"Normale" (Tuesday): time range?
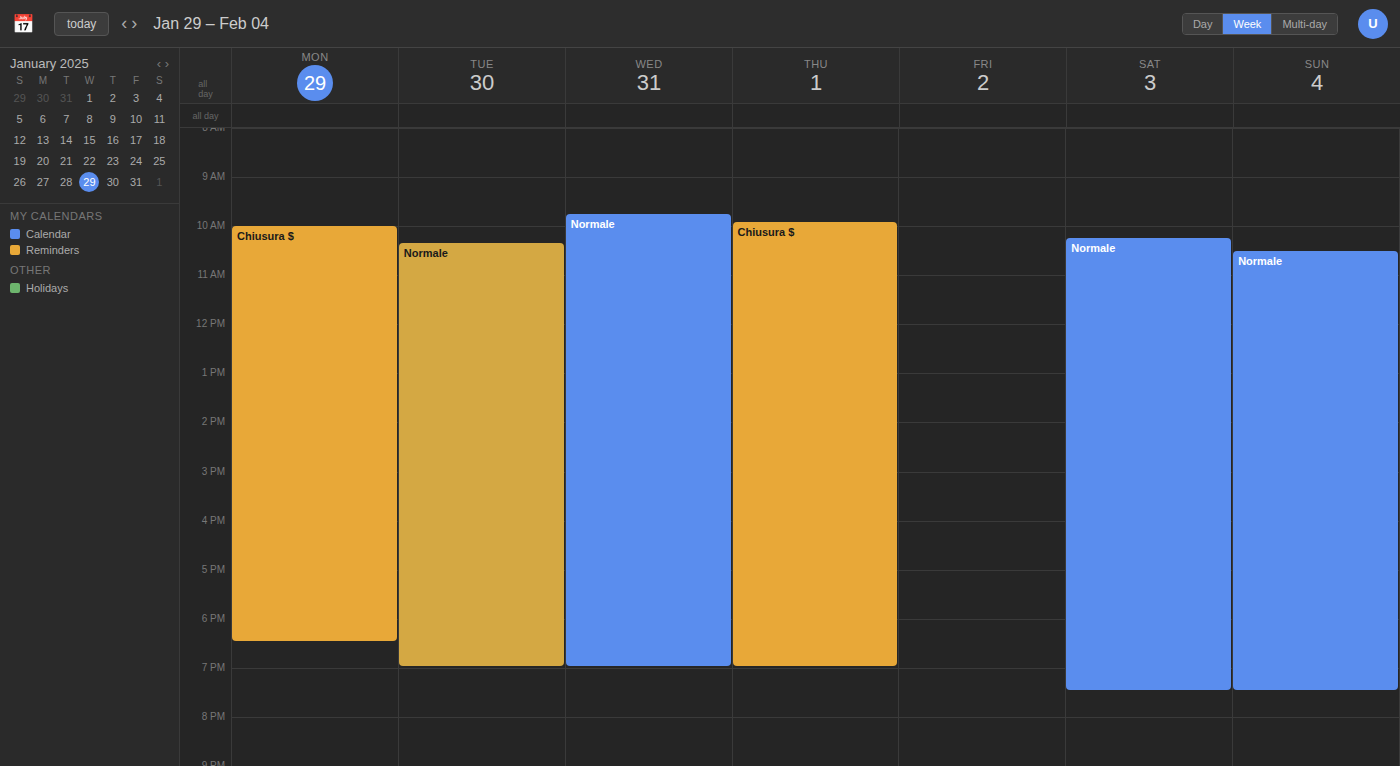
10:20 AM to 7:00 PM